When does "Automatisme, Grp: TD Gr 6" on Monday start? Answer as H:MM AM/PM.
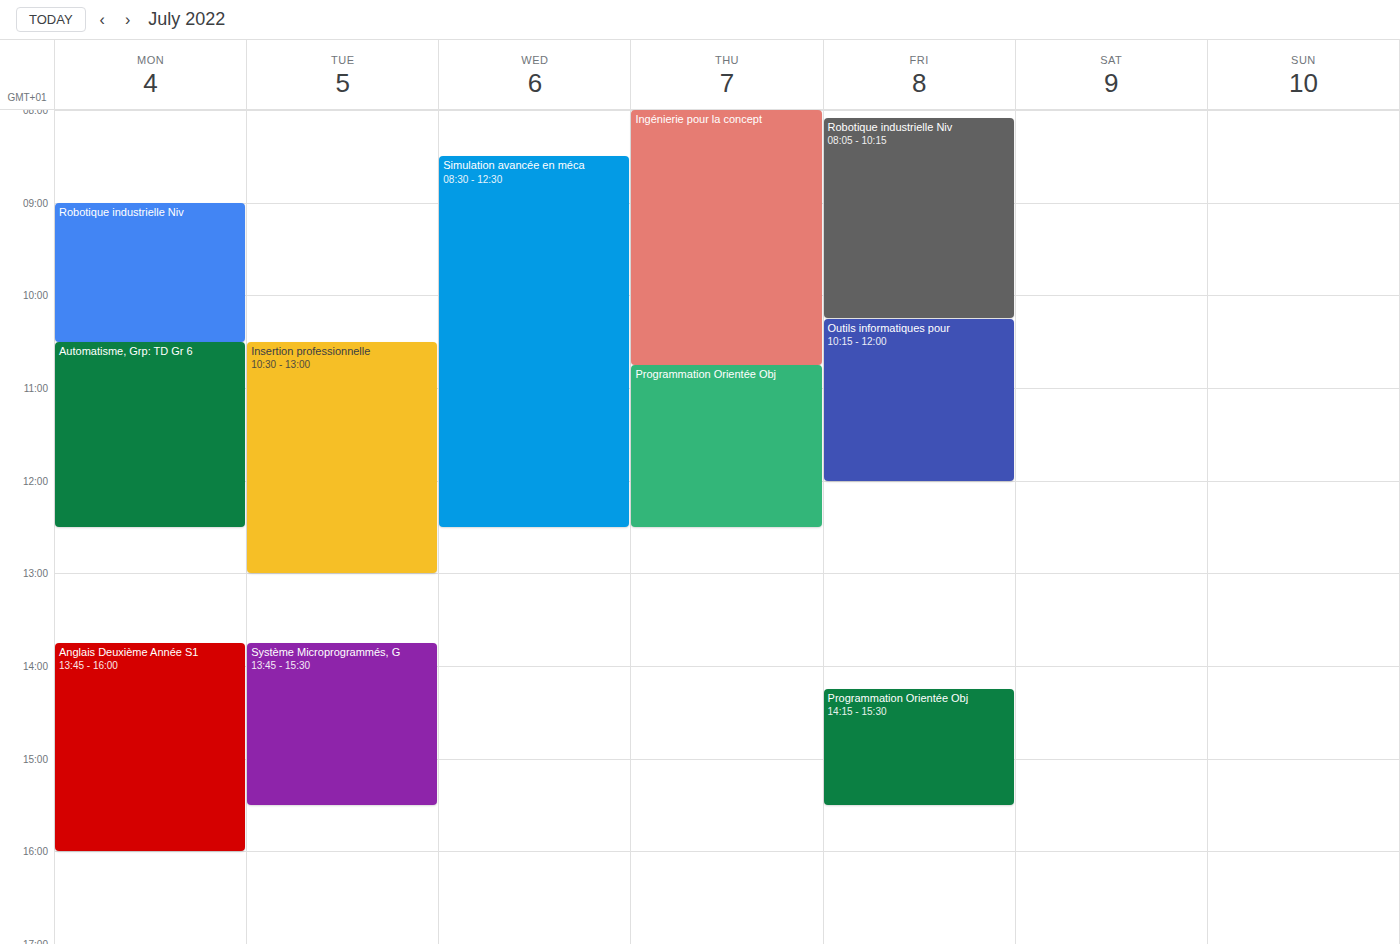
10:30 AM